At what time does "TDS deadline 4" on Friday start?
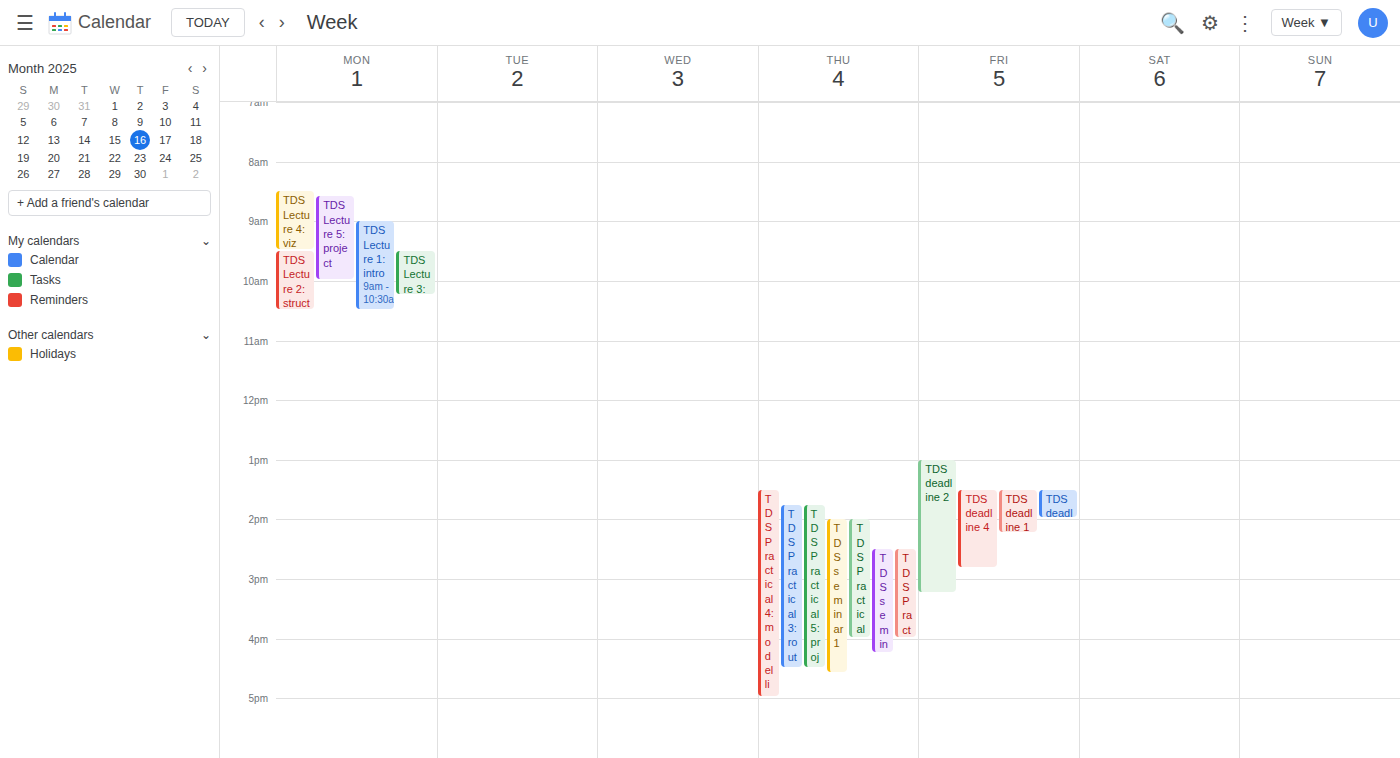
1:30 PM